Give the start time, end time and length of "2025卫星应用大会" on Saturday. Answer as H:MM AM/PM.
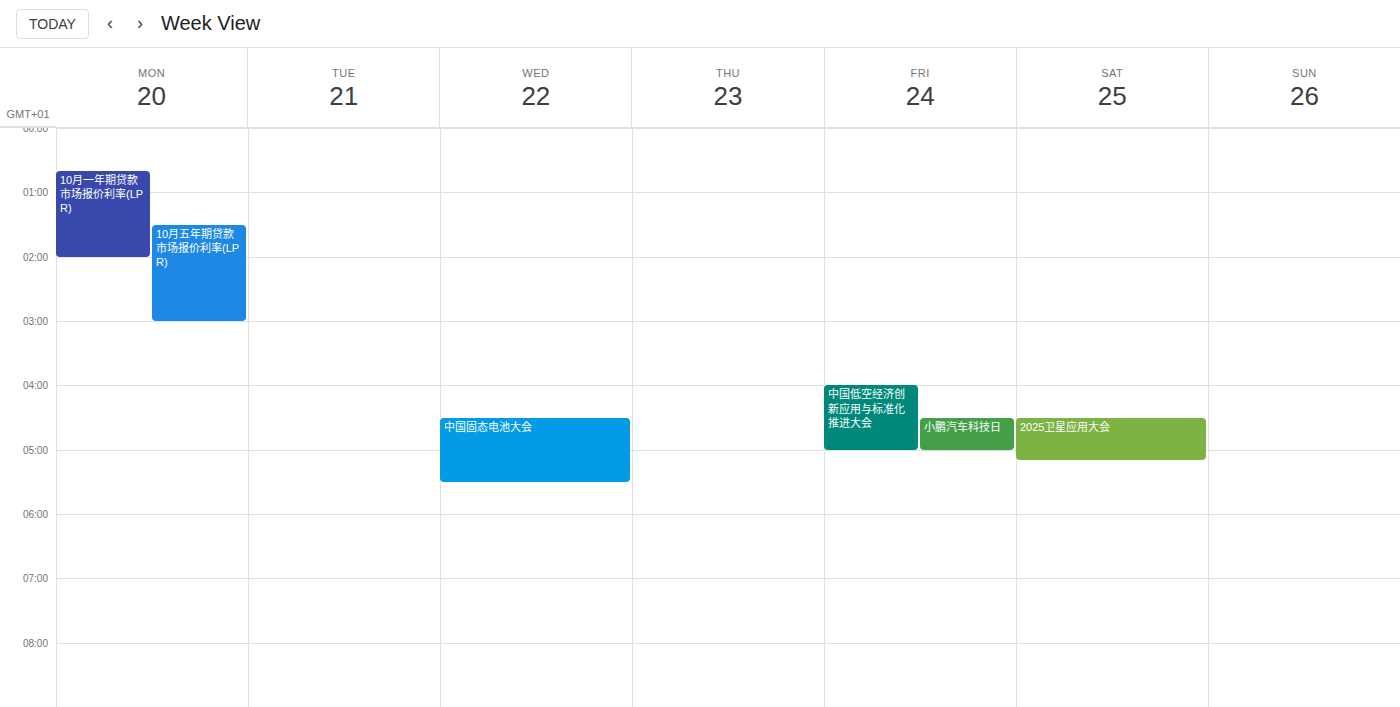
4:30 AM to 5:10 AM, 40 minutes